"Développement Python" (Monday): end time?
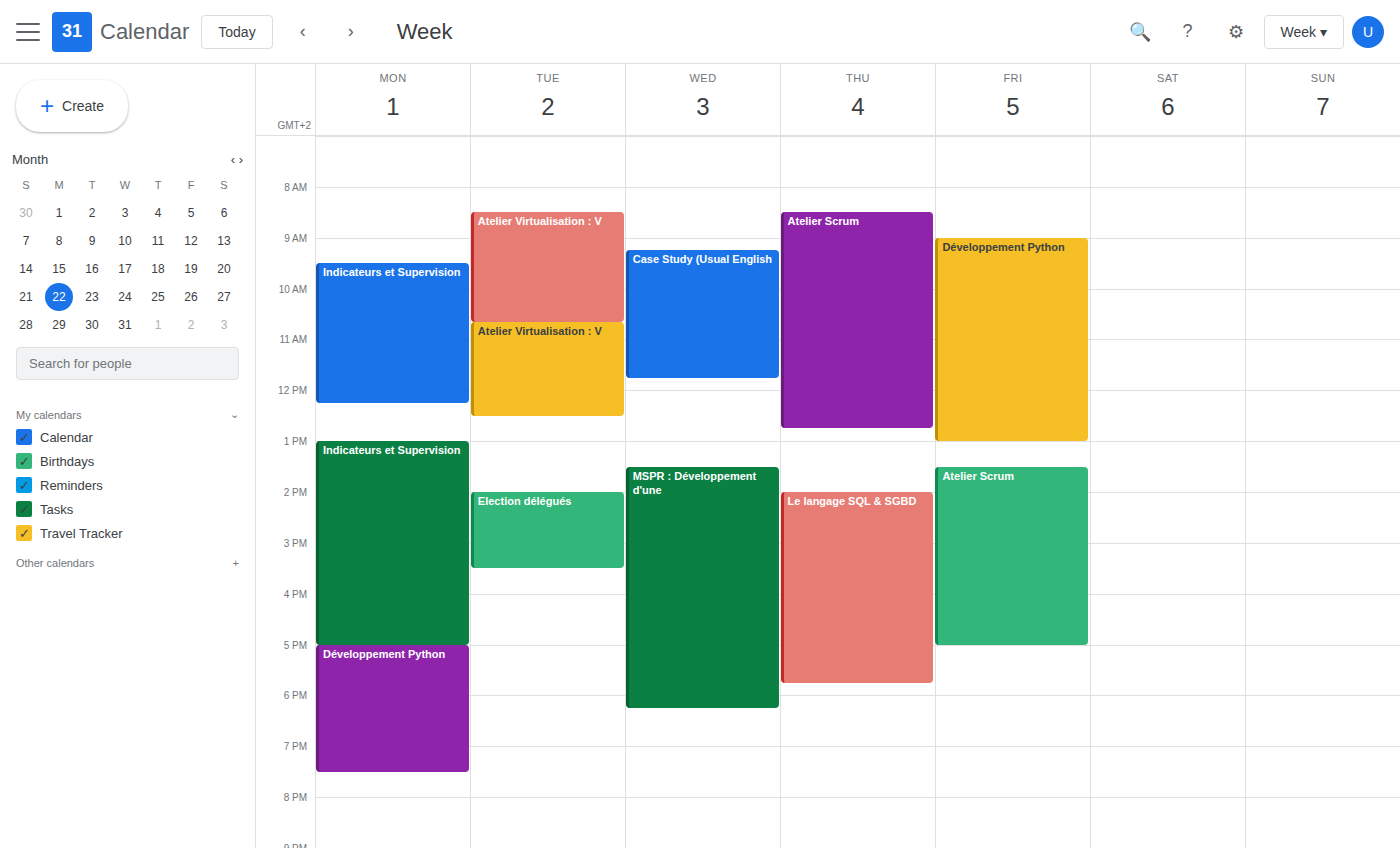
7:30 PM